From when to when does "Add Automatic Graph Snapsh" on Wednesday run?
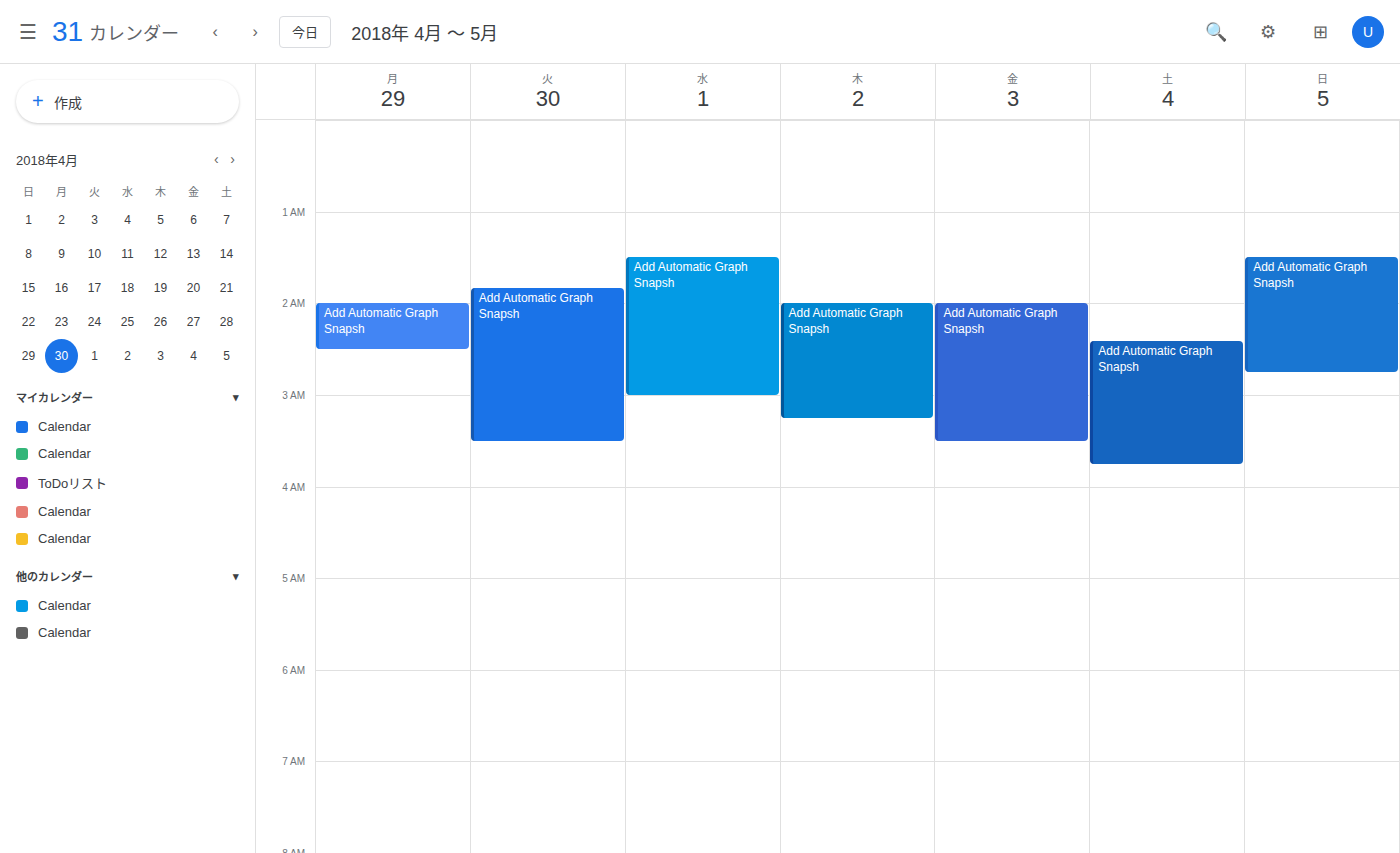
01:30 to 03:00